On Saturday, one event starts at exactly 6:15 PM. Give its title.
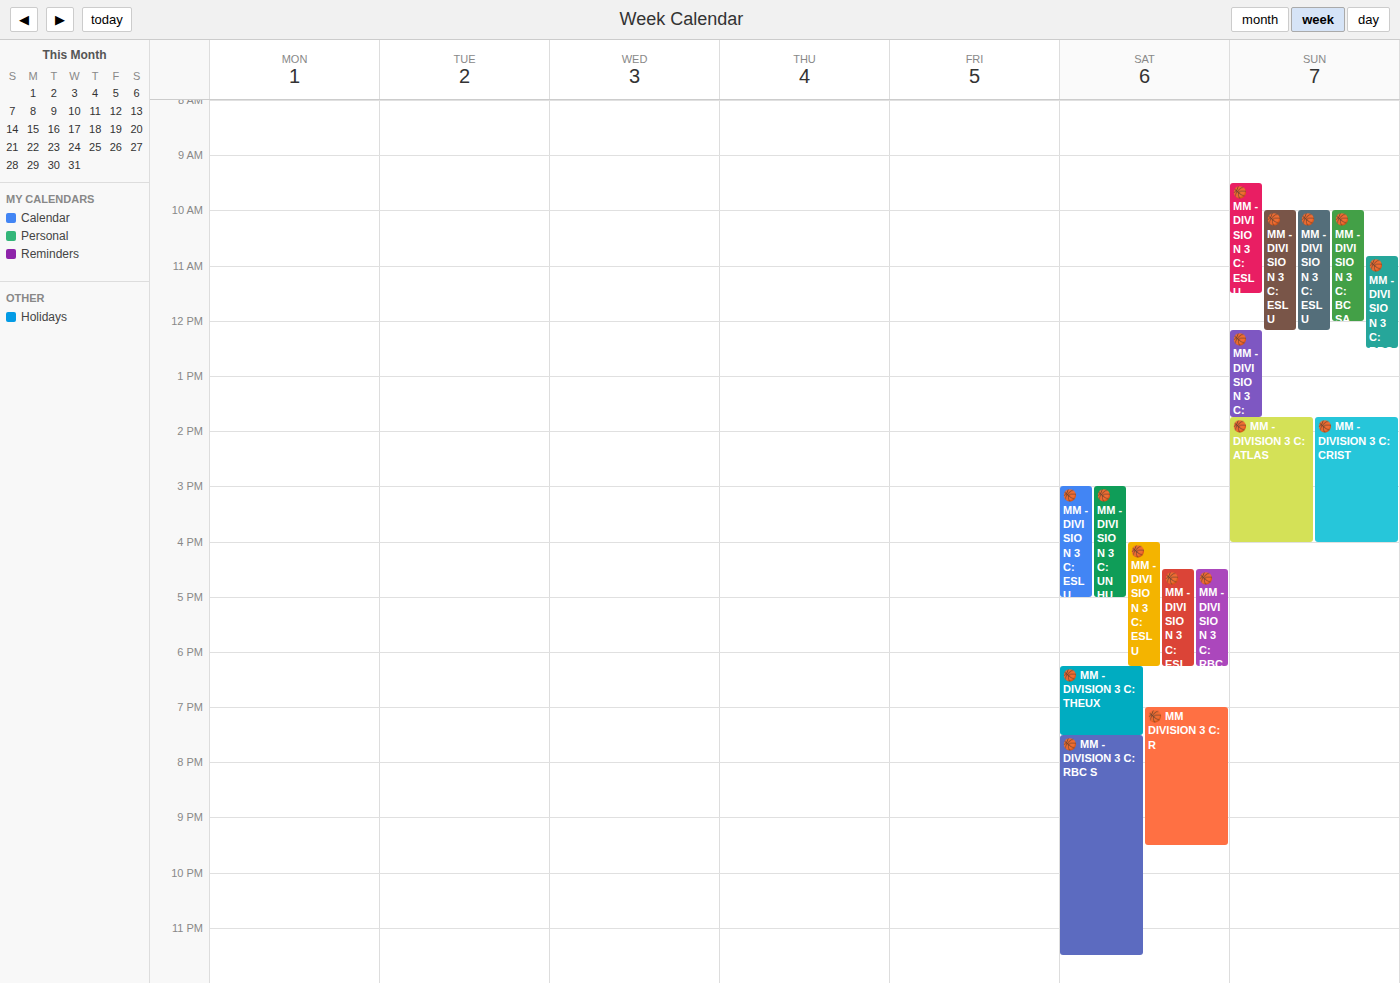
"🏀 MM - DIVISION 3 C: THEUX"